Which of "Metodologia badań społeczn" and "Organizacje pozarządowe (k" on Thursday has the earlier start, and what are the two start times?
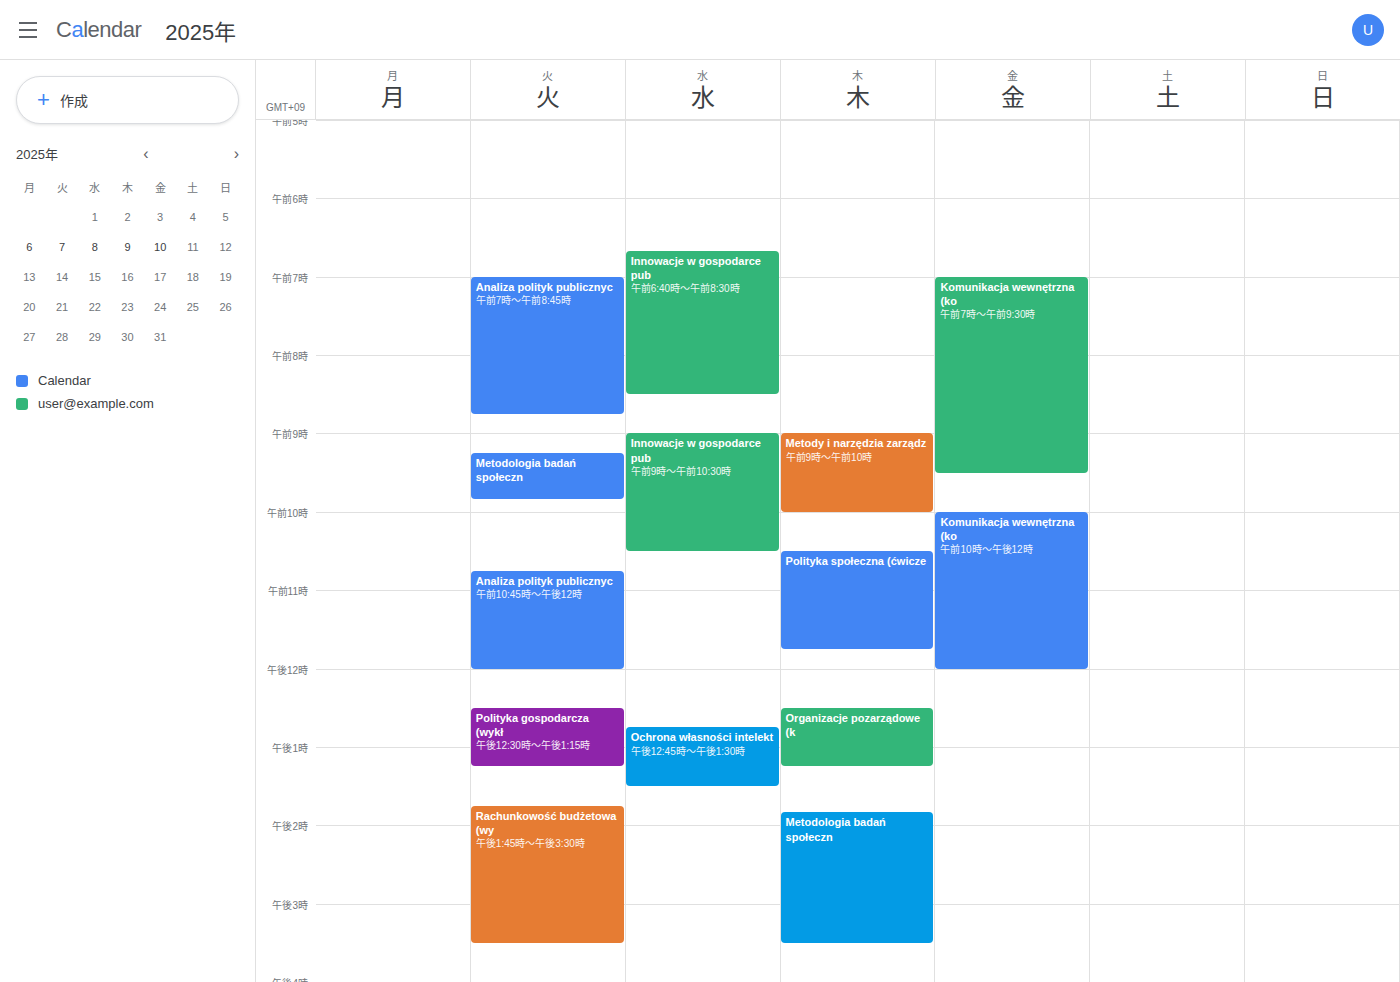
"Organizacje pozarządowe (k" 12:30 PM; "Metodologia badań społeczn" 1:50 PM.